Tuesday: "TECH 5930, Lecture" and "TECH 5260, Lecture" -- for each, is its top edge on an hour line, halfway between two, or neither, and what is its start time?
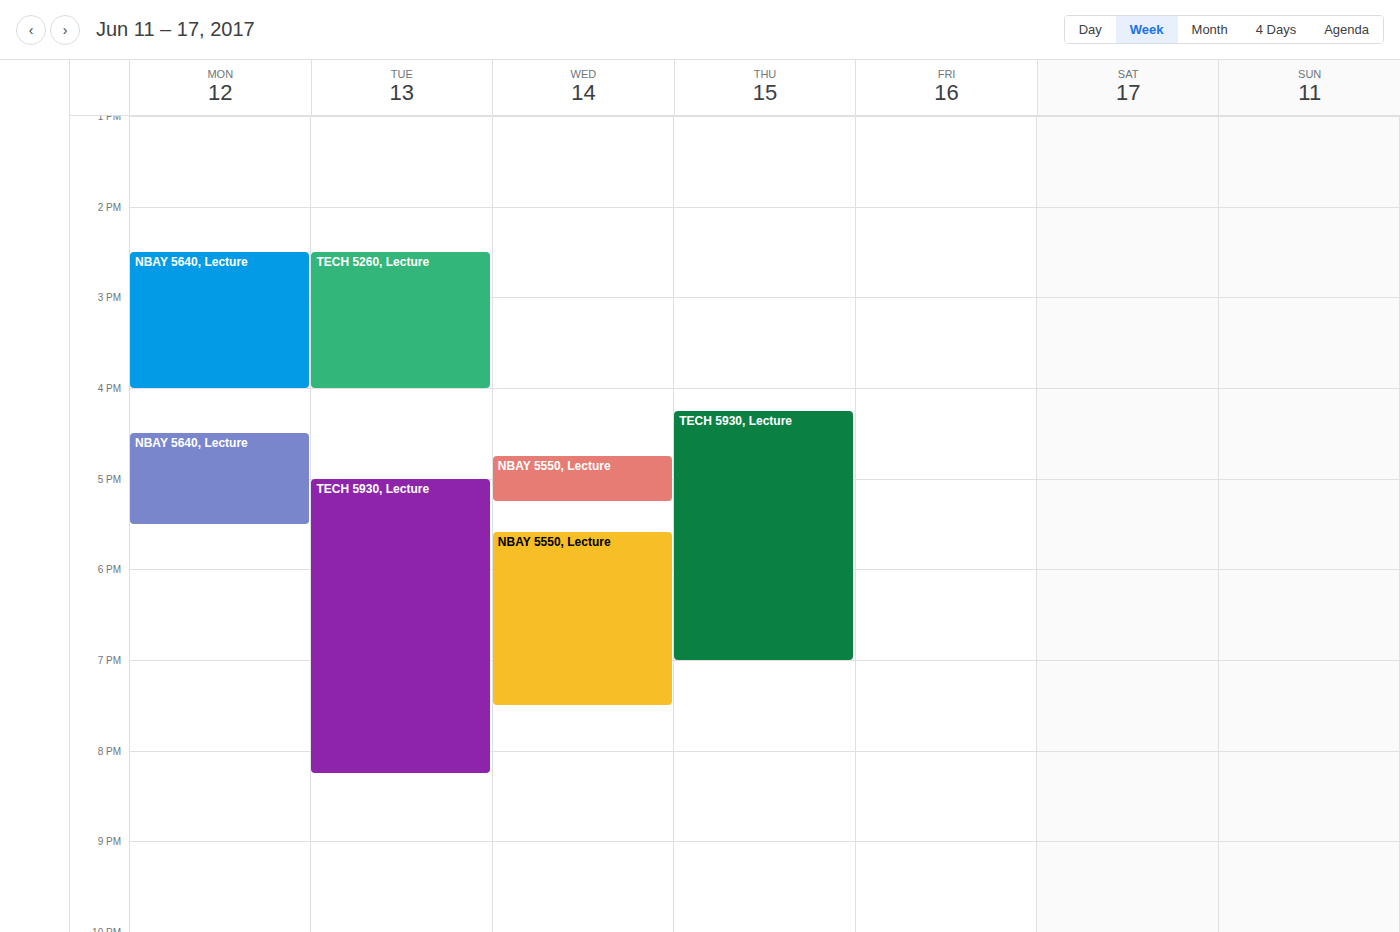
"TECH 5930, Lecture": 5:00 PM, exactly on the 5 PM line. "TECH 5260, Lecture": 2:30 PM, halfway between the 2 PM and 3 PM lines.